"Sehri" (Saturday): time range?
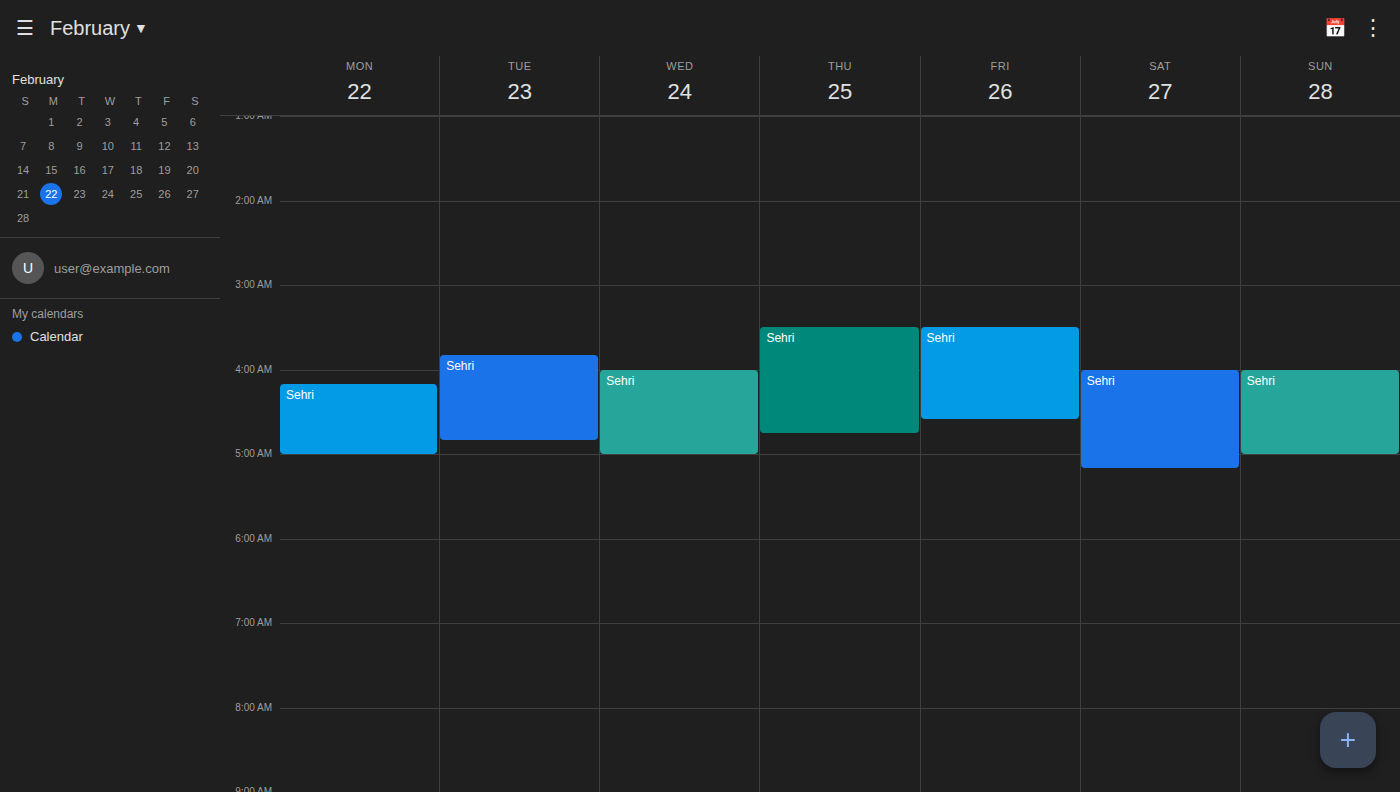
4:00 AM to 5:10 AM